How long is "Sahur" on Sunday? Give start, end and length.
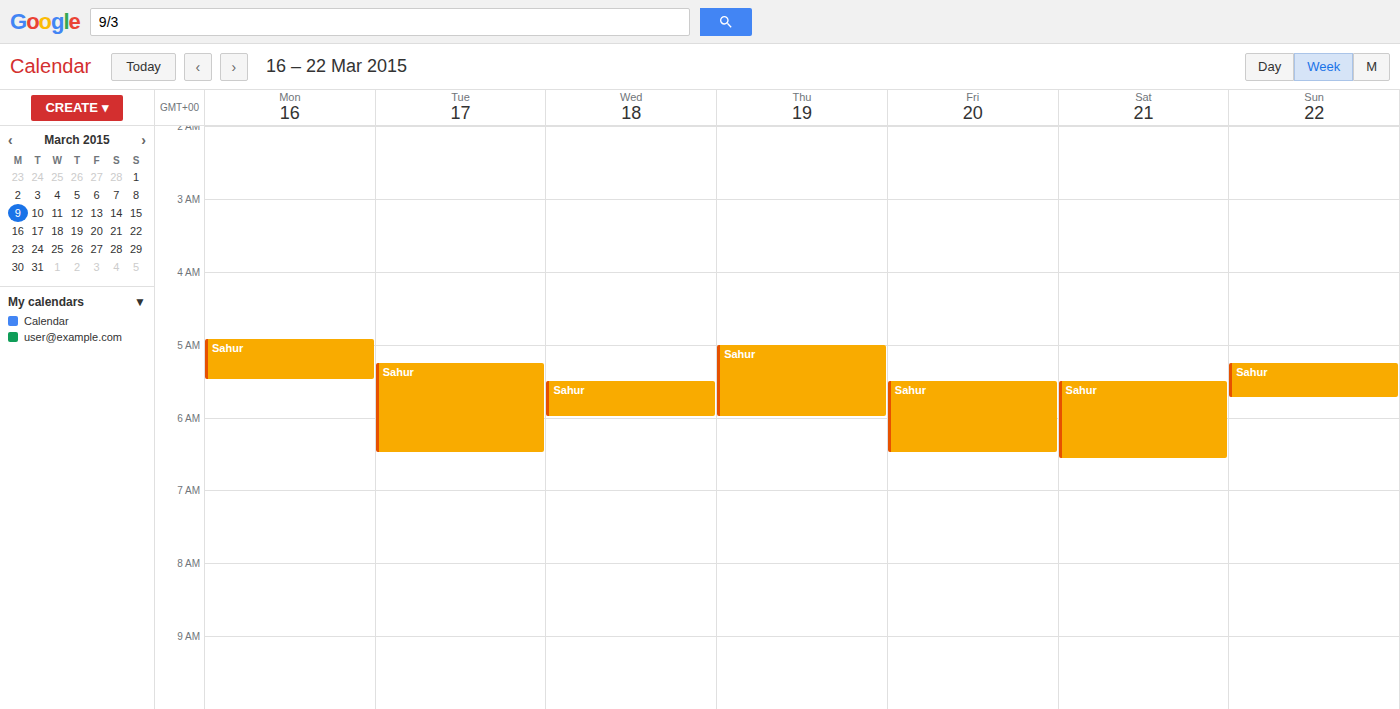
05:15 to 05:45, 30 minutes